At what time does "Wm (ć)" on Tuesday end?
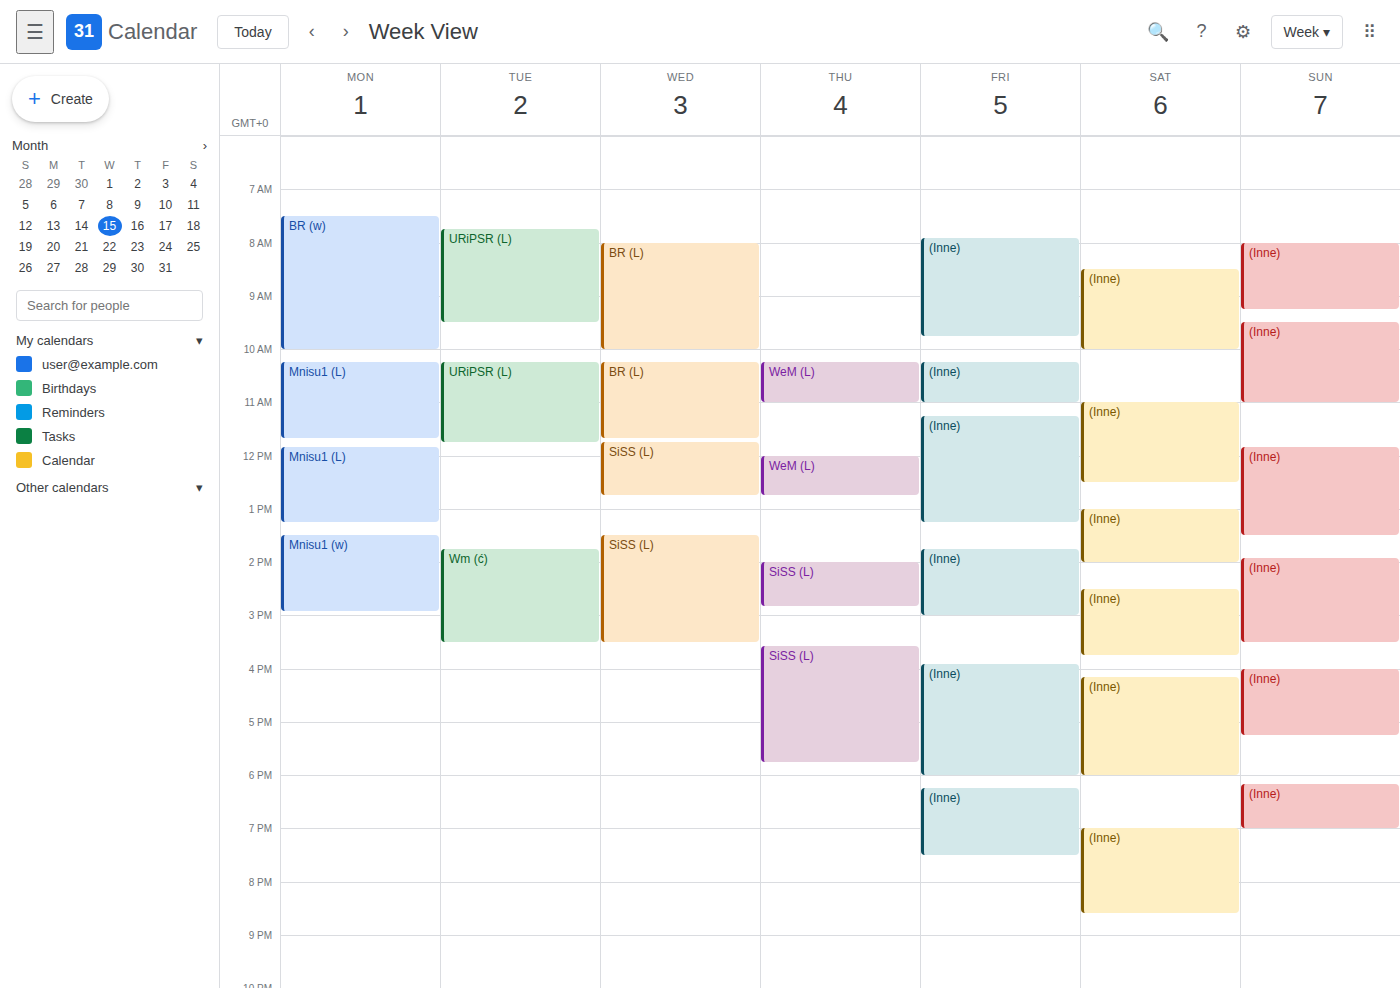
3:30 PM